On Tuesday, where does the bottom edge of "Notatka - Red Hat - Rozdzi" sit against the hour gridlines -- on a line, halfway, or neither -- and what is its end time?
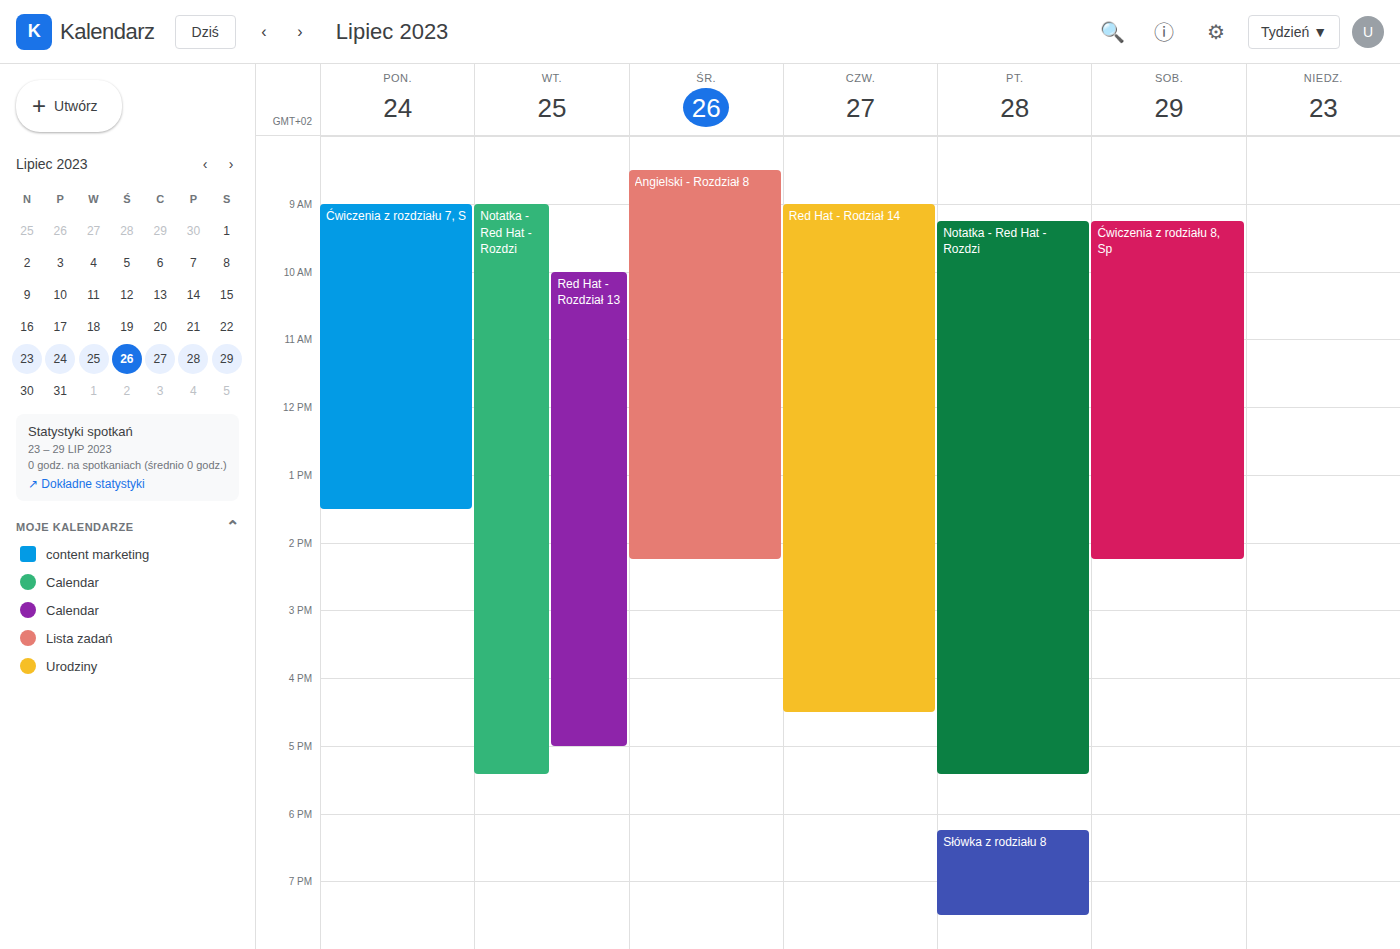
5:25 PM -- neither: 25 minutes below the 5 PM line and 35 minutes above the 6 PM line.